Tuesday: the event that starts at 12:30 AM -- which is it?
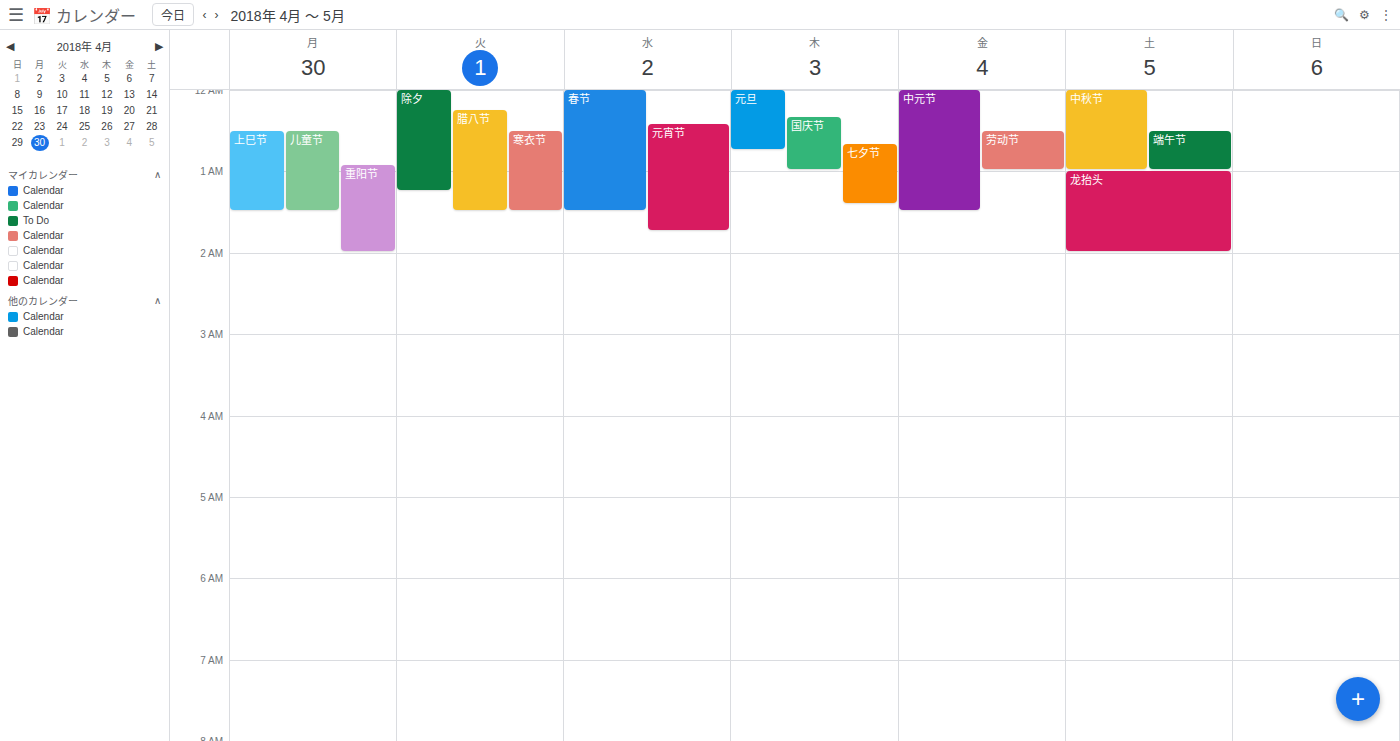
"寒衣节"